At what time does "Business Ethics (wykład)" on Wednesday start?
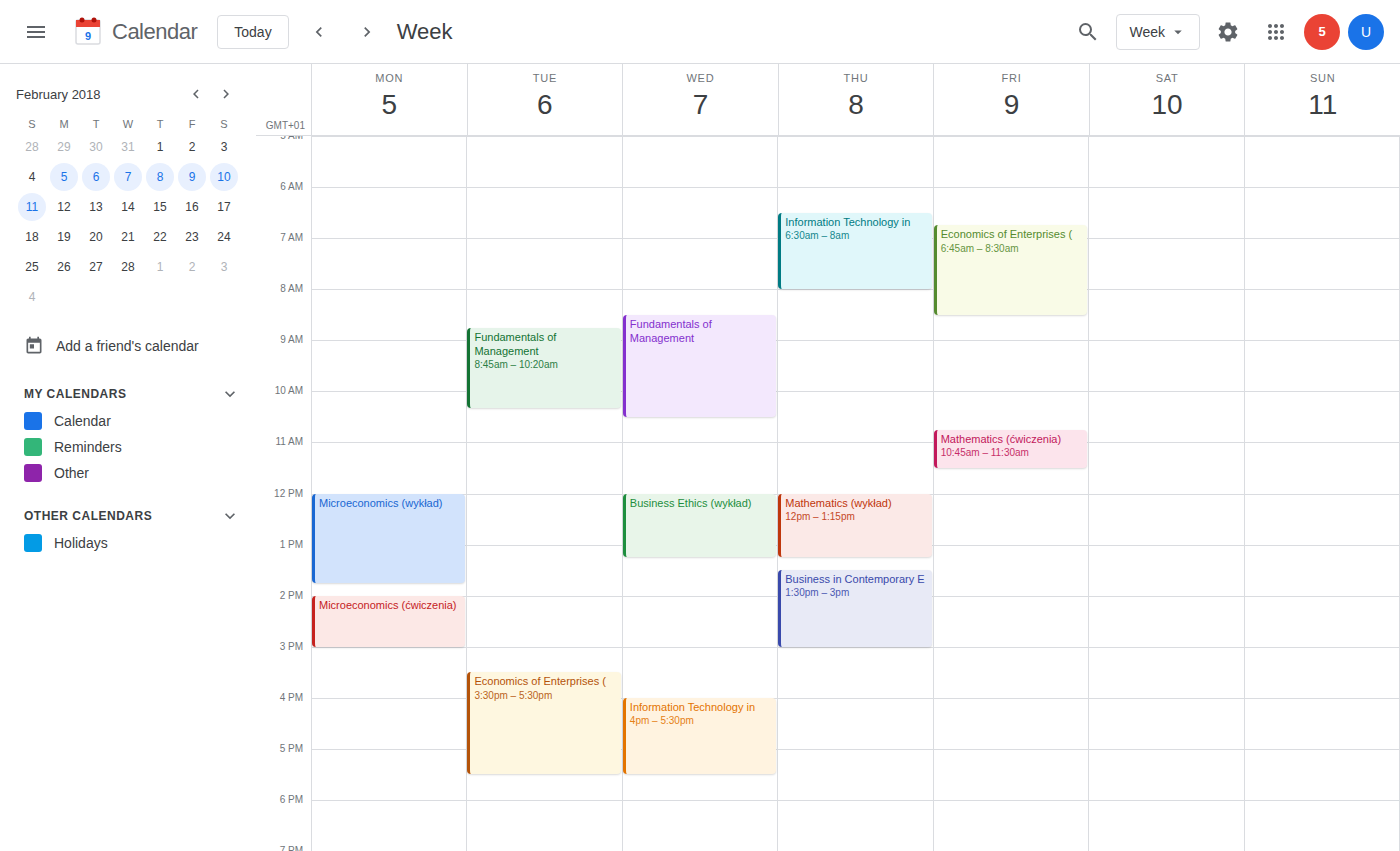
12:00 PM